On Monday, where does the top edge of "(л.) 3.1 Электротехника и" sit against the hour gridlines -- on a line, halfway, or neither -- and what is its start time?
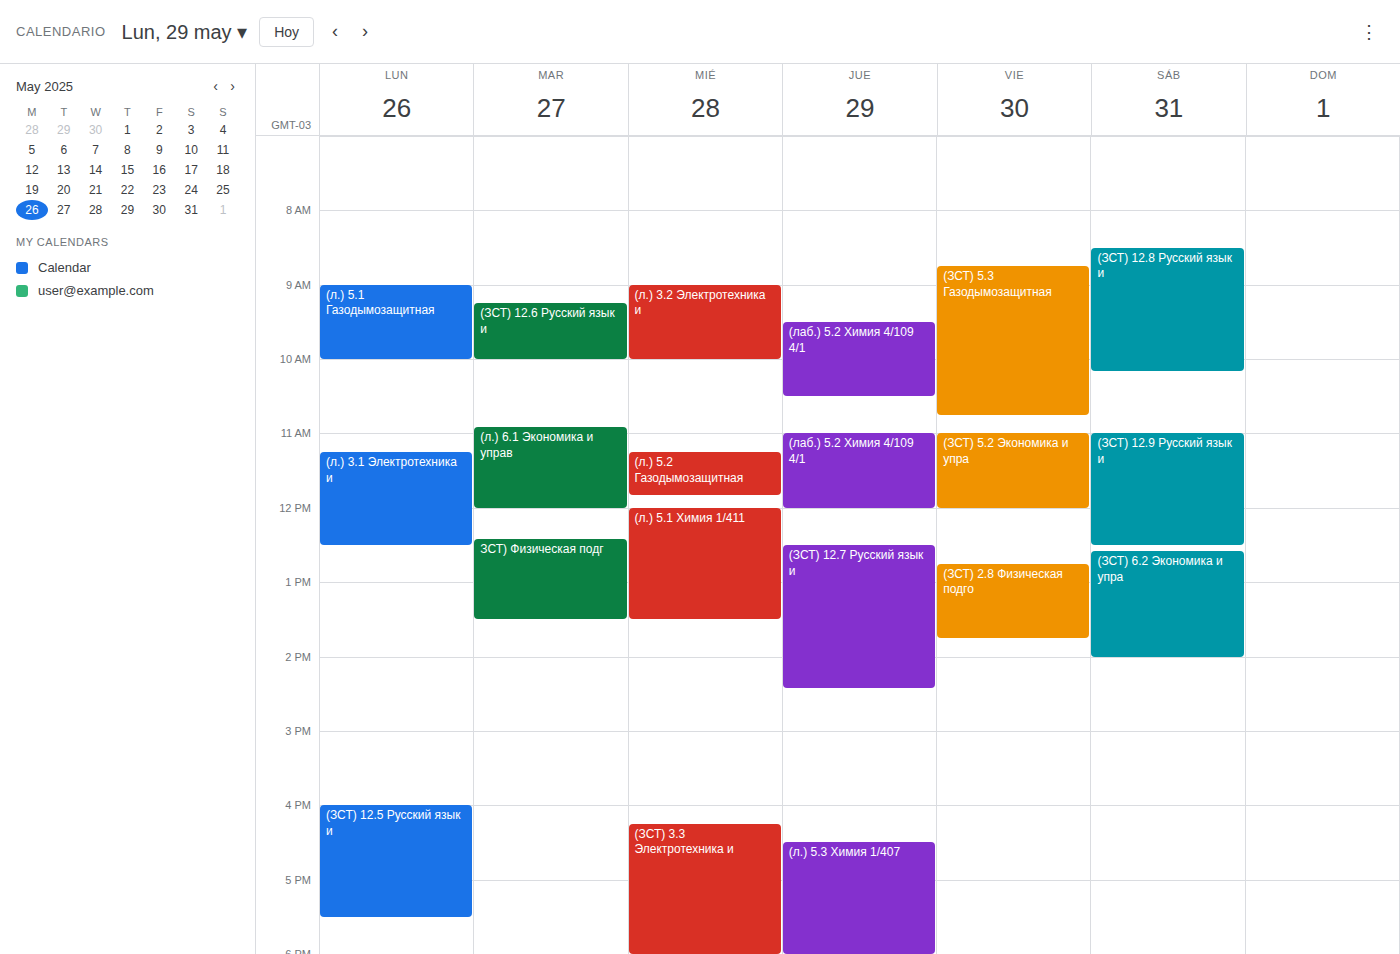
11:15 AM -- neither: a quarter of the way from the 11 AM line to the 12 PM line.